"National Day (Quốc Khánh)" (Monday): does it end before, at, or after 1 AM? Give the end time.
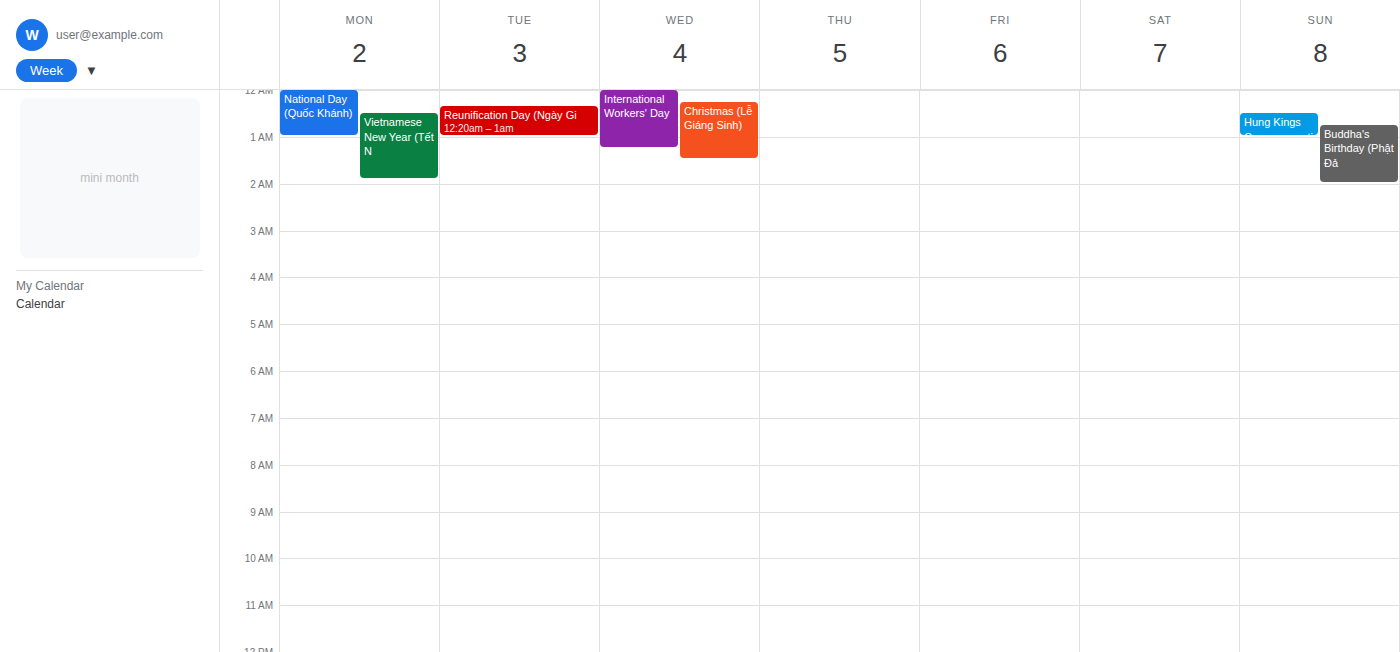
1:00 AM -- exactly at 1 AM, on the 1 AM line.